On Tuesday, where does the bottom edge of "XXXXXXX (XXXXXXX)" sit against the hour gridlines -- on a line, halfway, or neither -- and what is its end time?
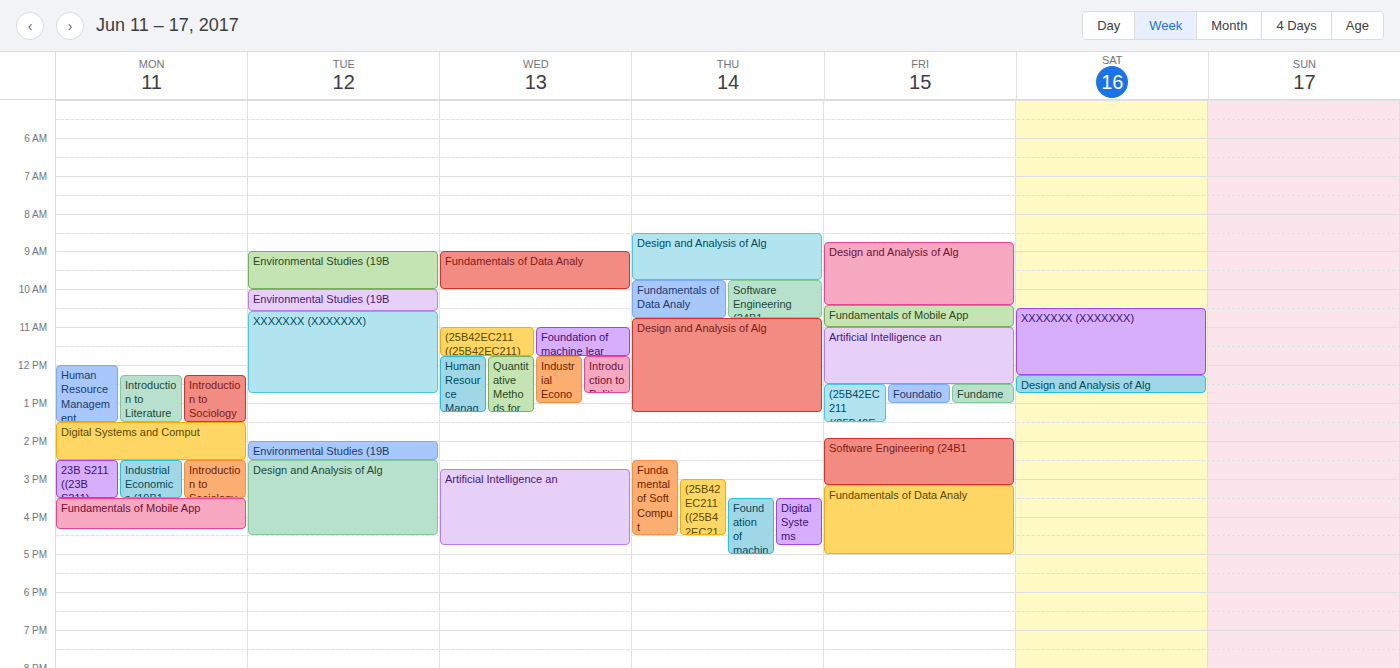
12:45 PM -- neither: three quarters of the way from the 12 PM line to the 1 PM line.